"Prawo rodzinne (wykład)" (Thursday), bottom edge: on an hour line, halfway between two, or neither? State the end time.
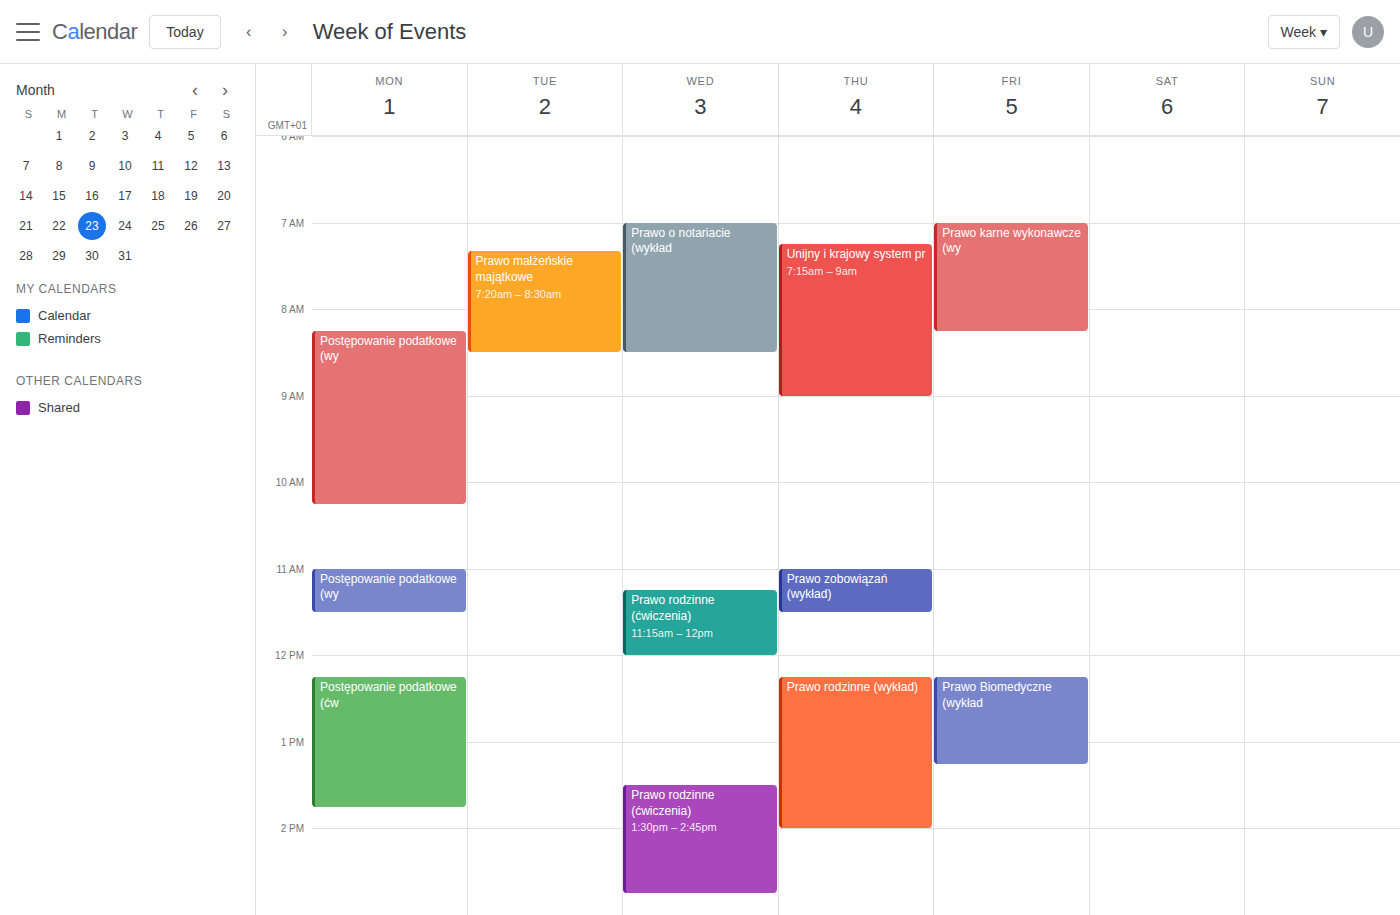
2:00 PM -- exactly on the 2 PM line.